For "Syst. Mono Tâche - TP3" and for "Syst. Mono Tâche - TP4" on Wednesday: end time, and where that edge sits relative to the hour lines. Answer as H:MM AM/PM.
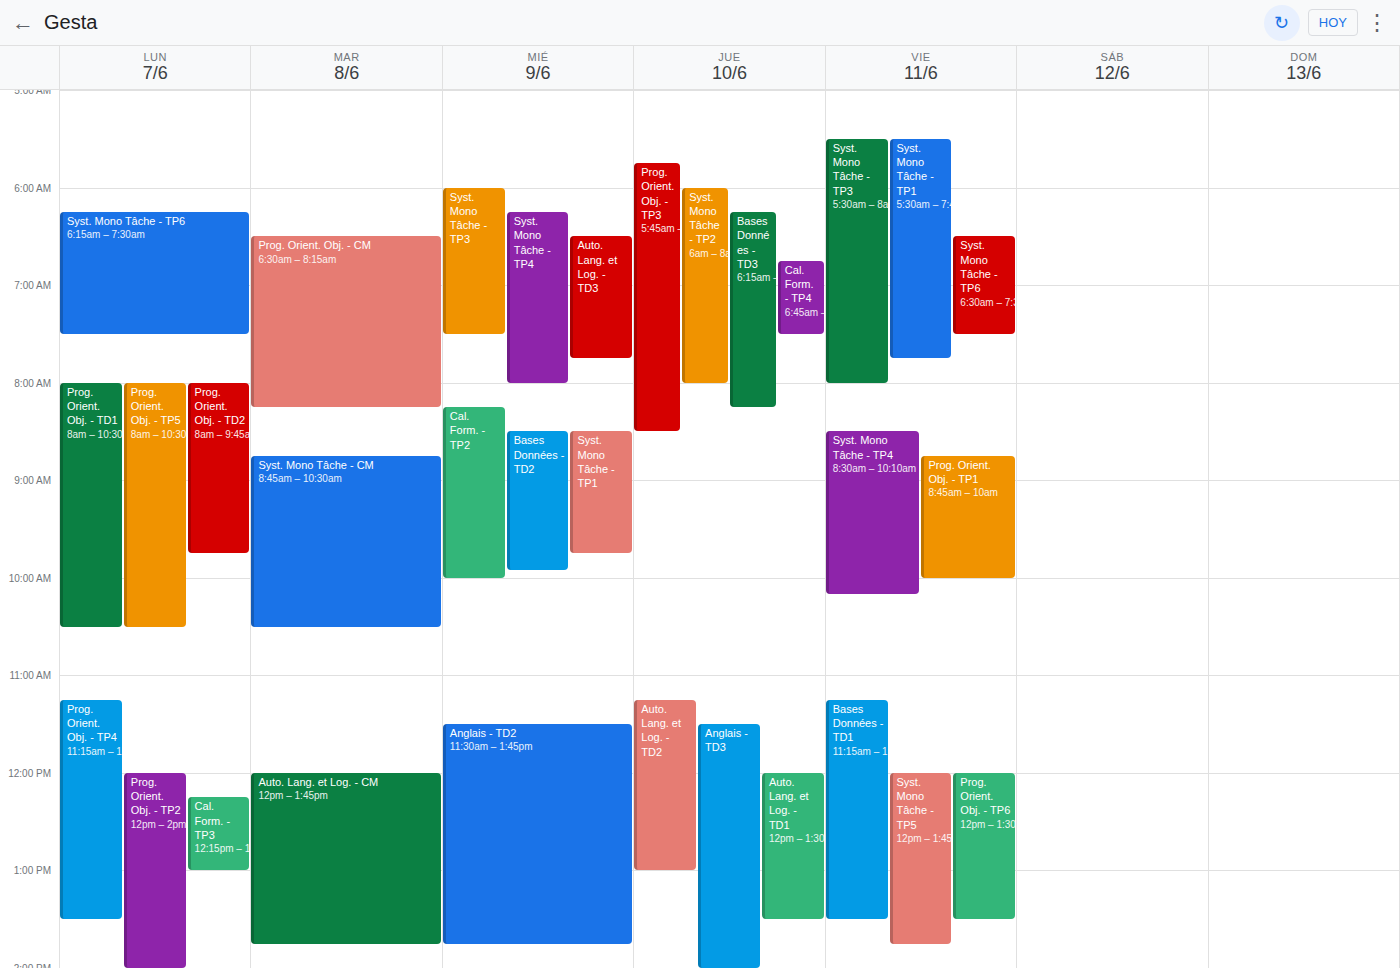
"Syst. Mono Tâche - TP3": 7:30 AM, halfway between the 7 AM and 8 AM lines. "Syst. Mono Tâche - TP4": 8:00 AM, exactly on the 8 AM line.